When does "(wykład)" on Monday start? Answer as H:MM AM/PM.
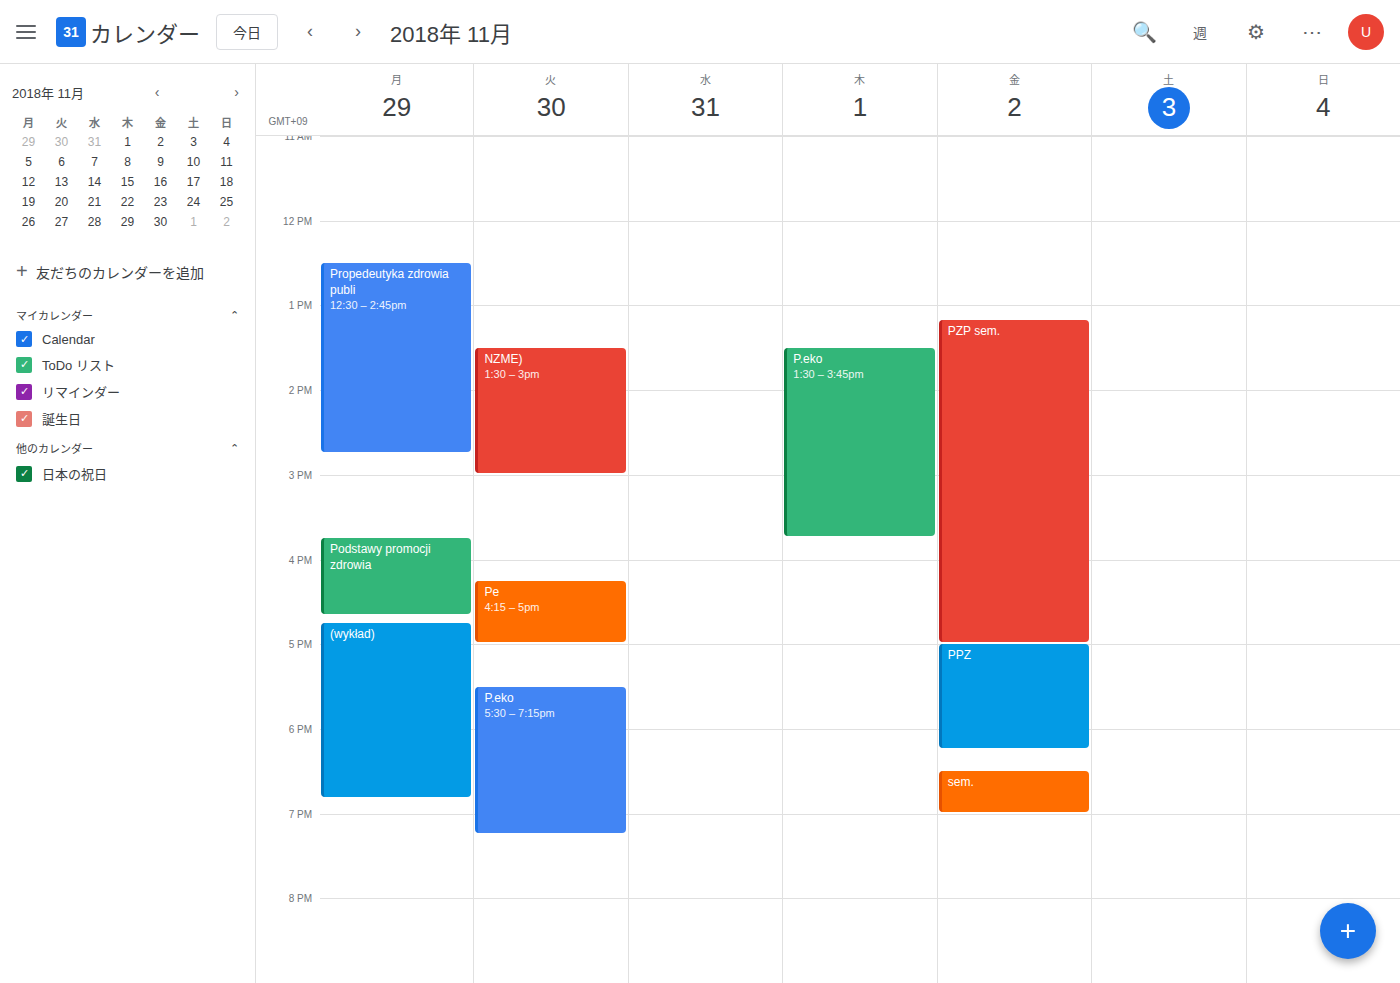
4:45 PM